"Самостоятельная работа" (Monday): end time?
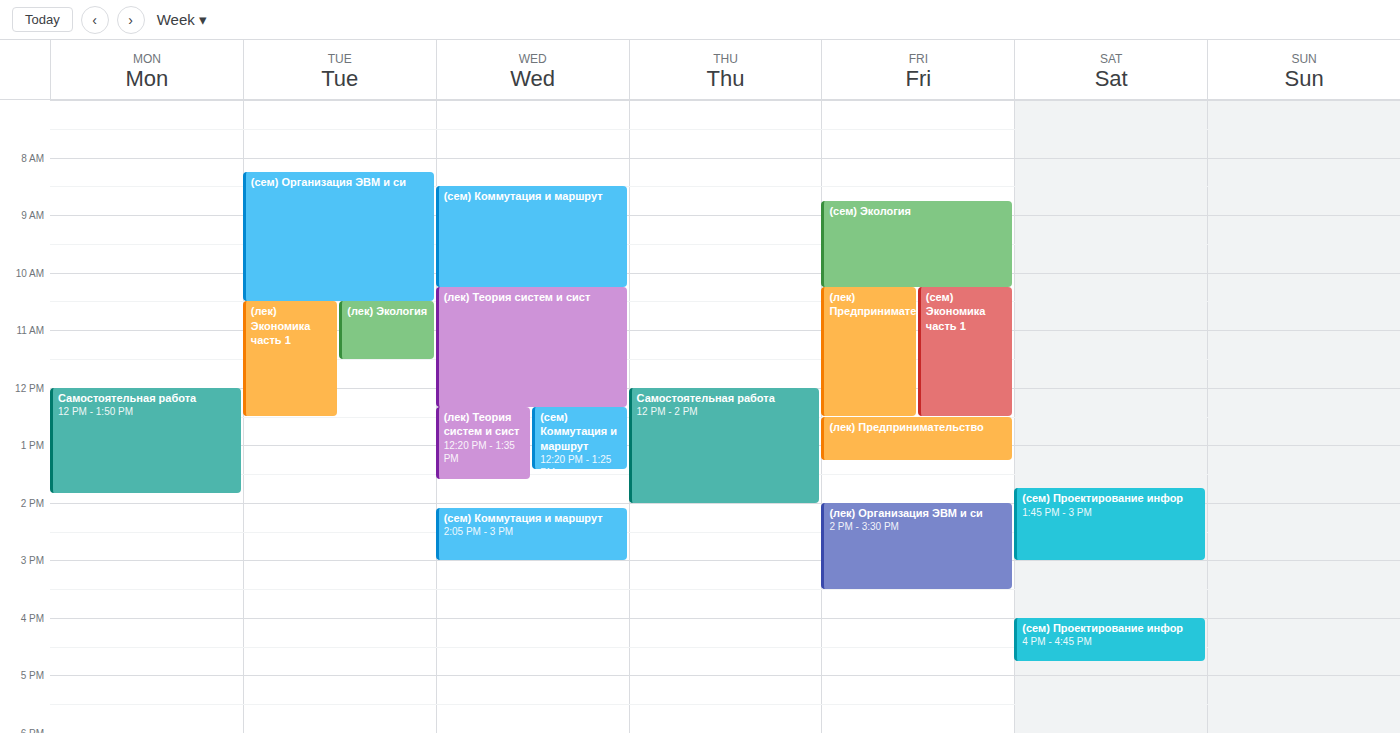
13:50